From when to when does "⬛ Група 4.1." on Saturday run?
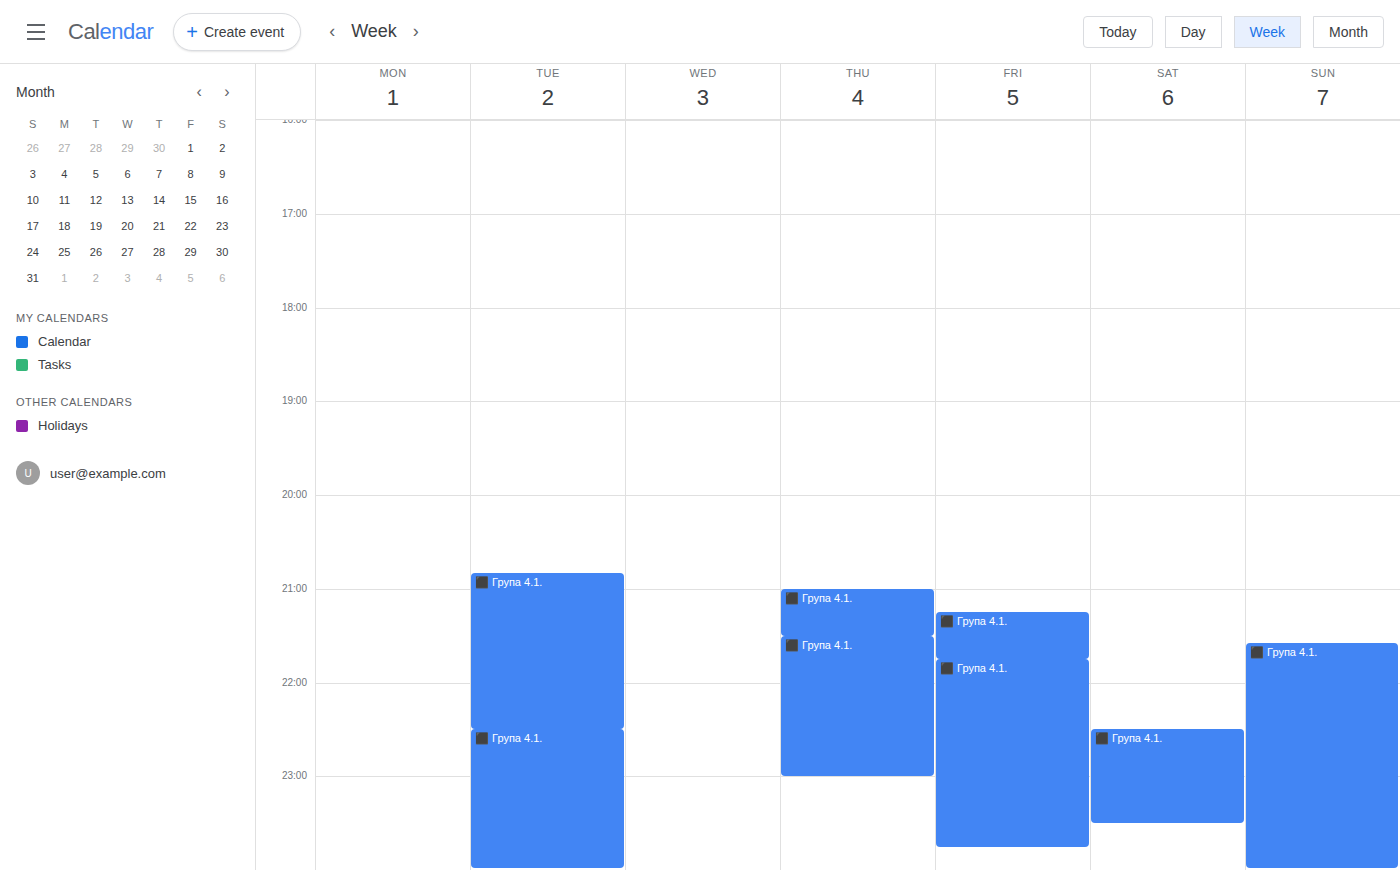
10:30 PM to 11:30 PM